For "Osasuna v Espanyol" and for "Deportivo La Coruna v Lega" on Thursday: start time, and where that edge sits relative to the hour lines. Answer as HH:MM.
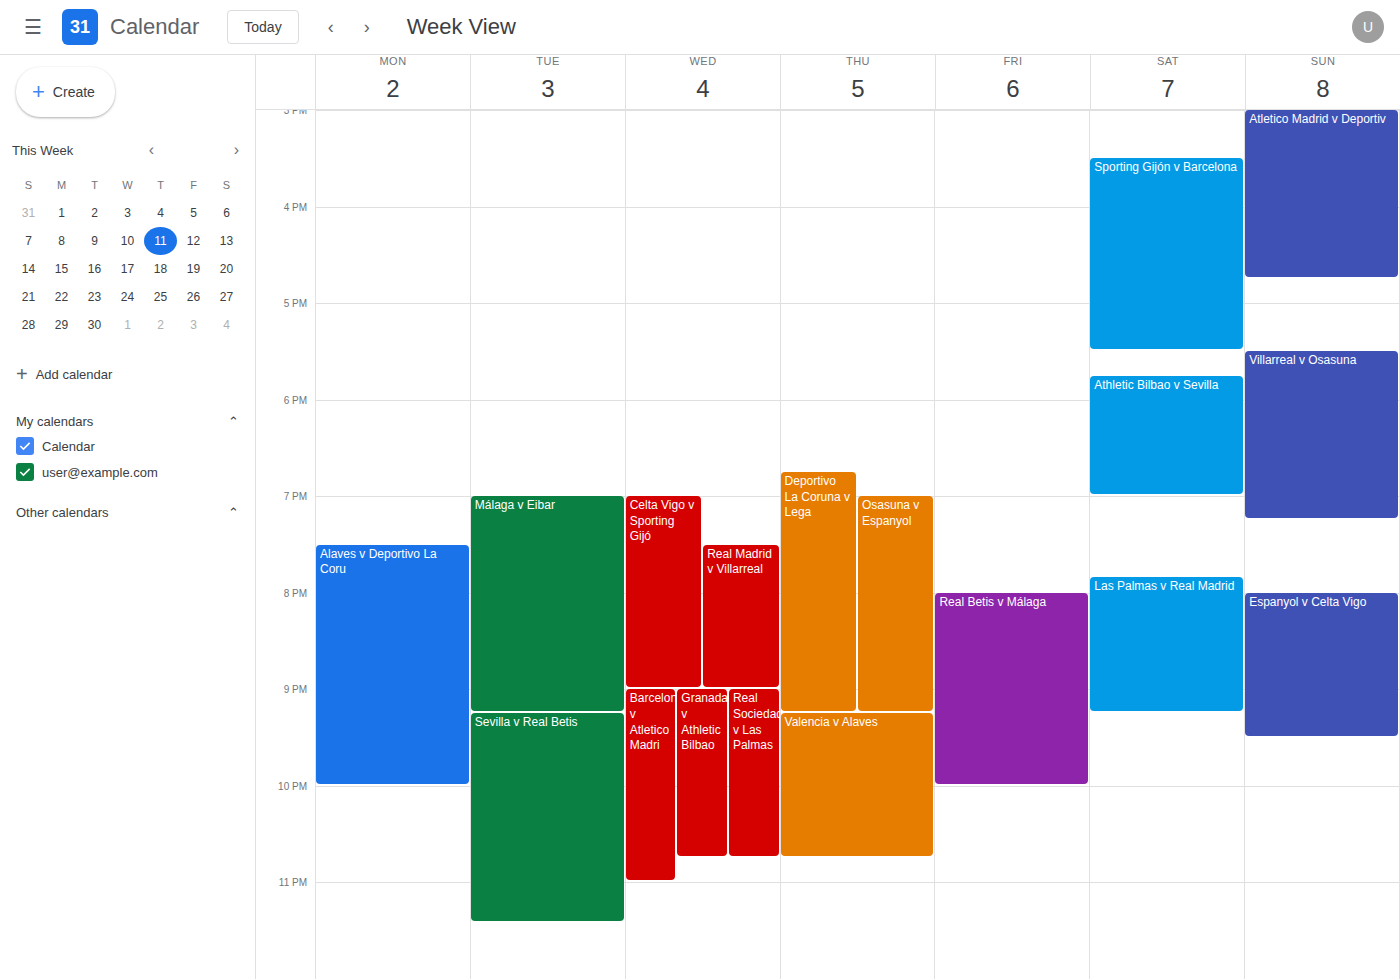
"Osasuna v Espanyol": 19:00, exactly on the 19:00 line. "Deportivo La Coruna v Lega": 18:45, neither: three quarters of the way from the 18:00 line to the 19:00 line.